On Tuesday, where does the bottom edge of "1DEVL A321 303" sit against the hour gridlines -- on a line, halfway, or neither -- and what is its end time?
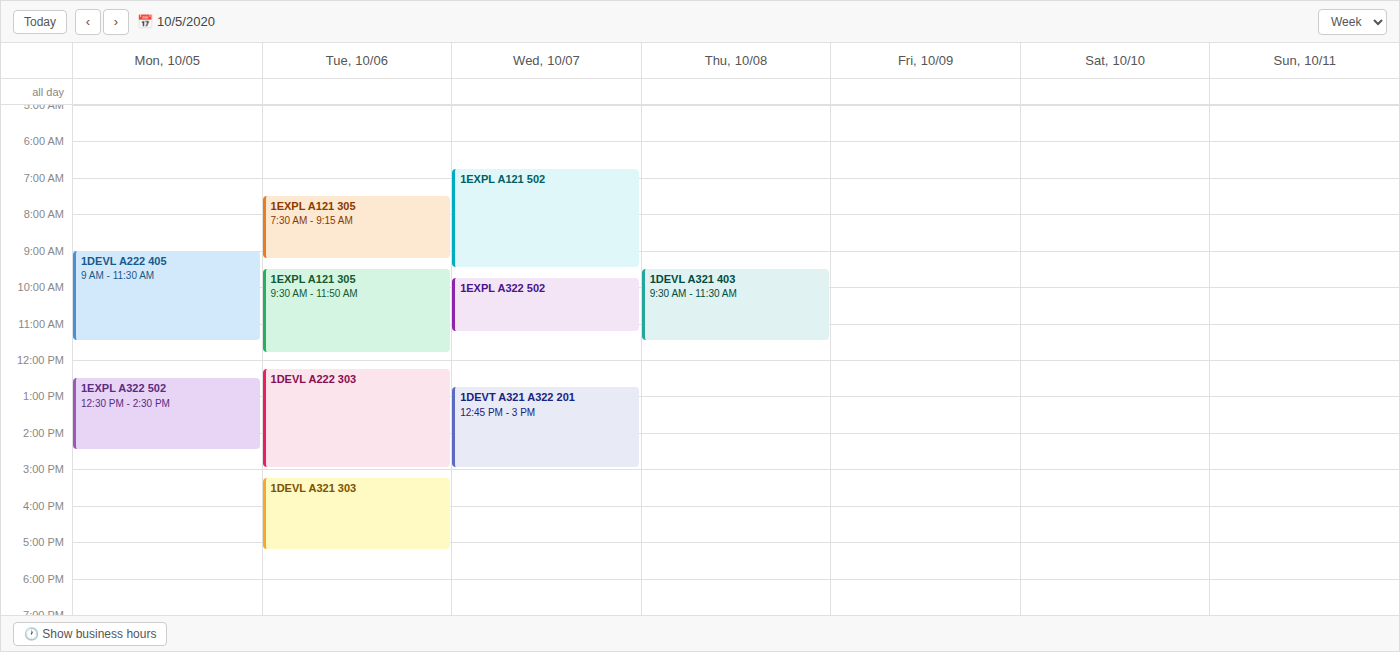
5:15 PM -- neither: a quarter of the way from the 5 PM line to the 6 PM line.